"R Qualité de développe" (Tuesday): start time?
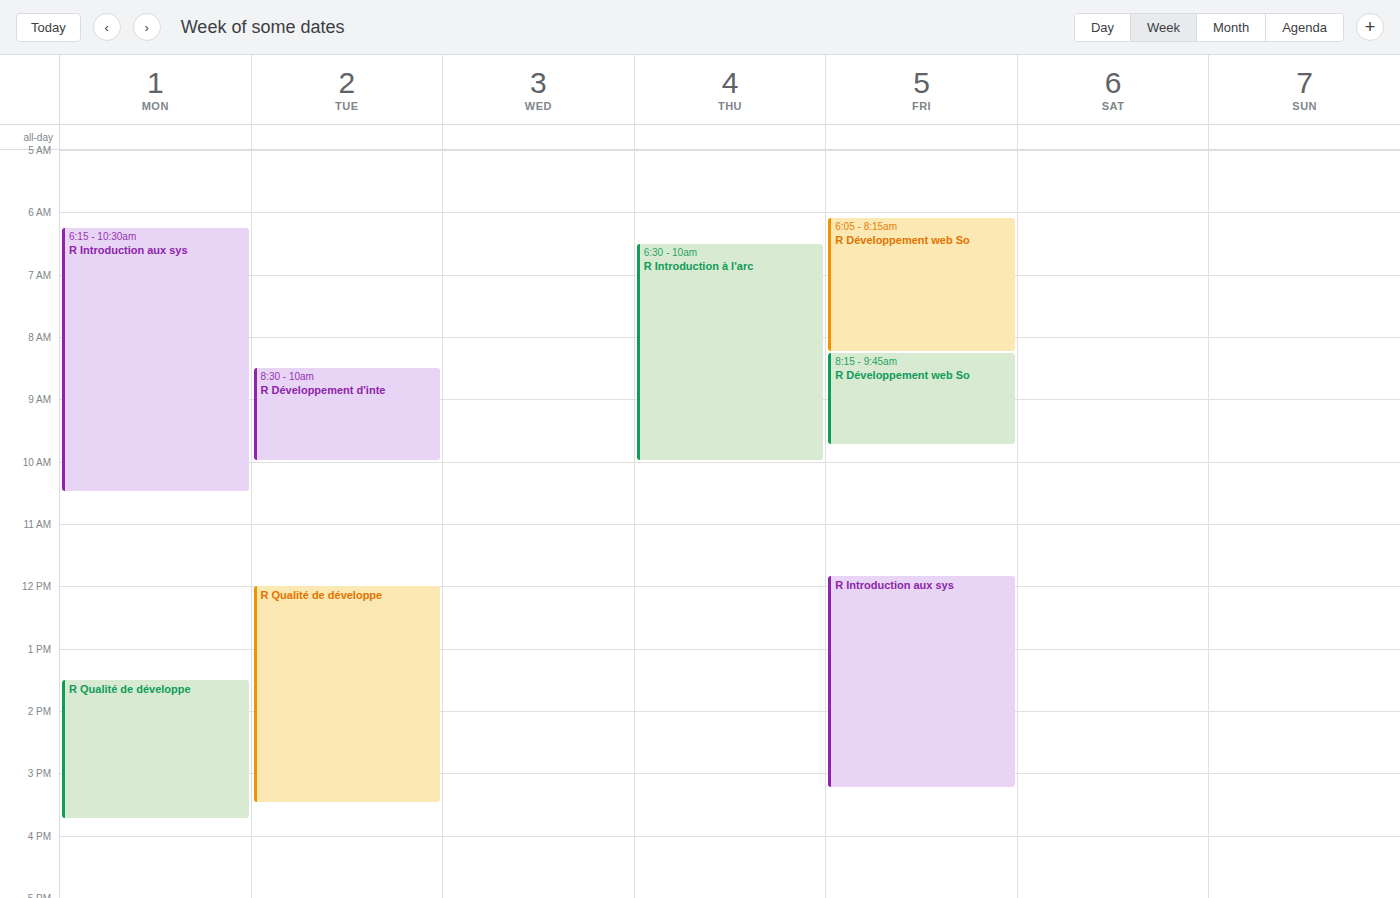
12:00 PM